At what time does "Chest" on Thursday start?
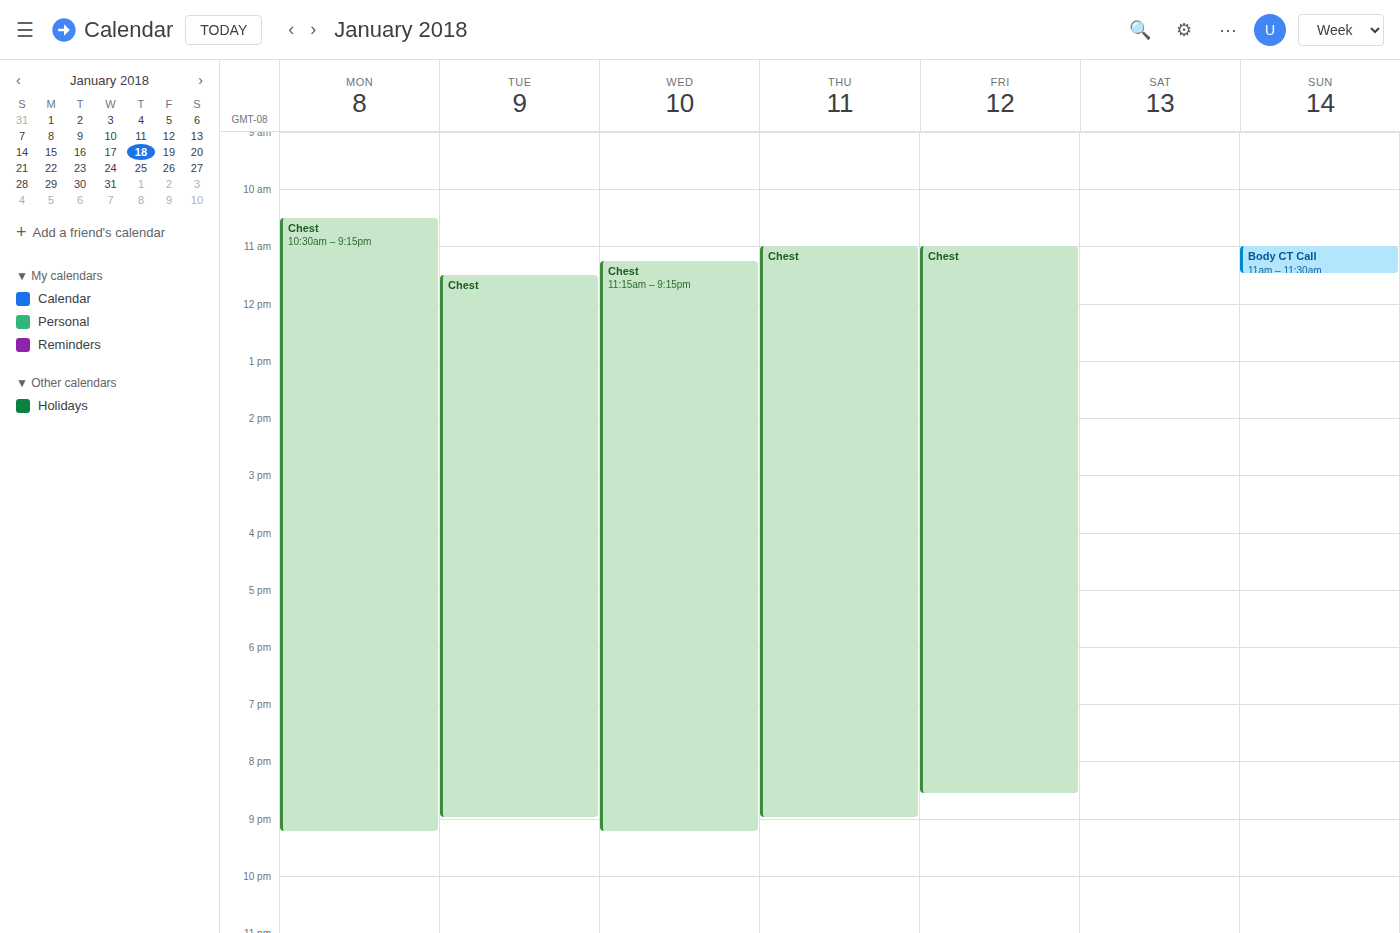
11:00 AM